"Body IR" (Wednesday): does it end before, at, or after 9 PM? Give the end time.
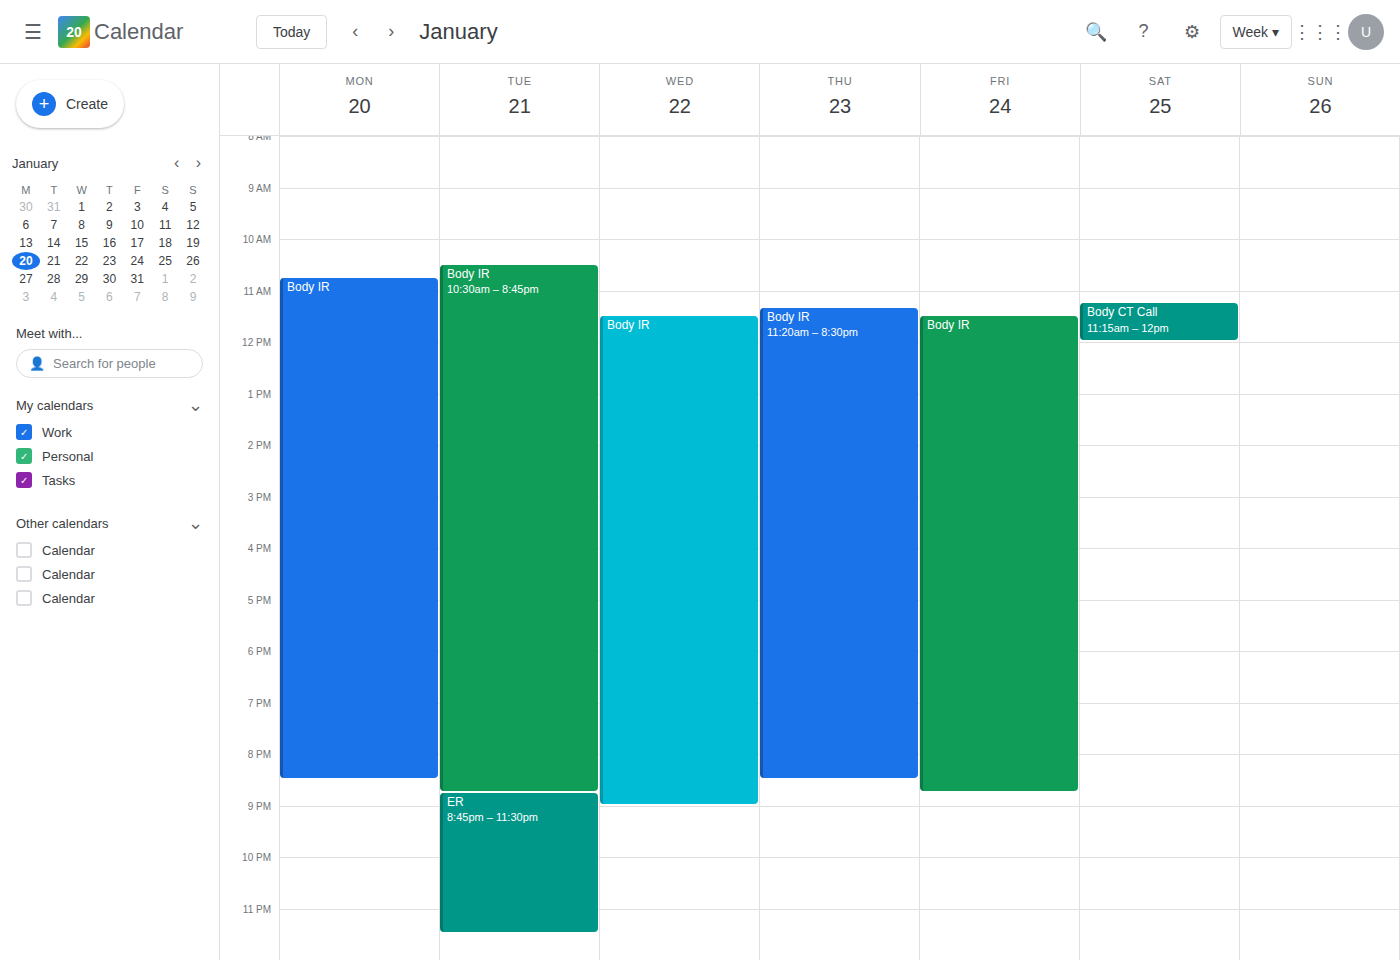
9:00 PM -- exactly at 9 PM, on the 9 PM line.